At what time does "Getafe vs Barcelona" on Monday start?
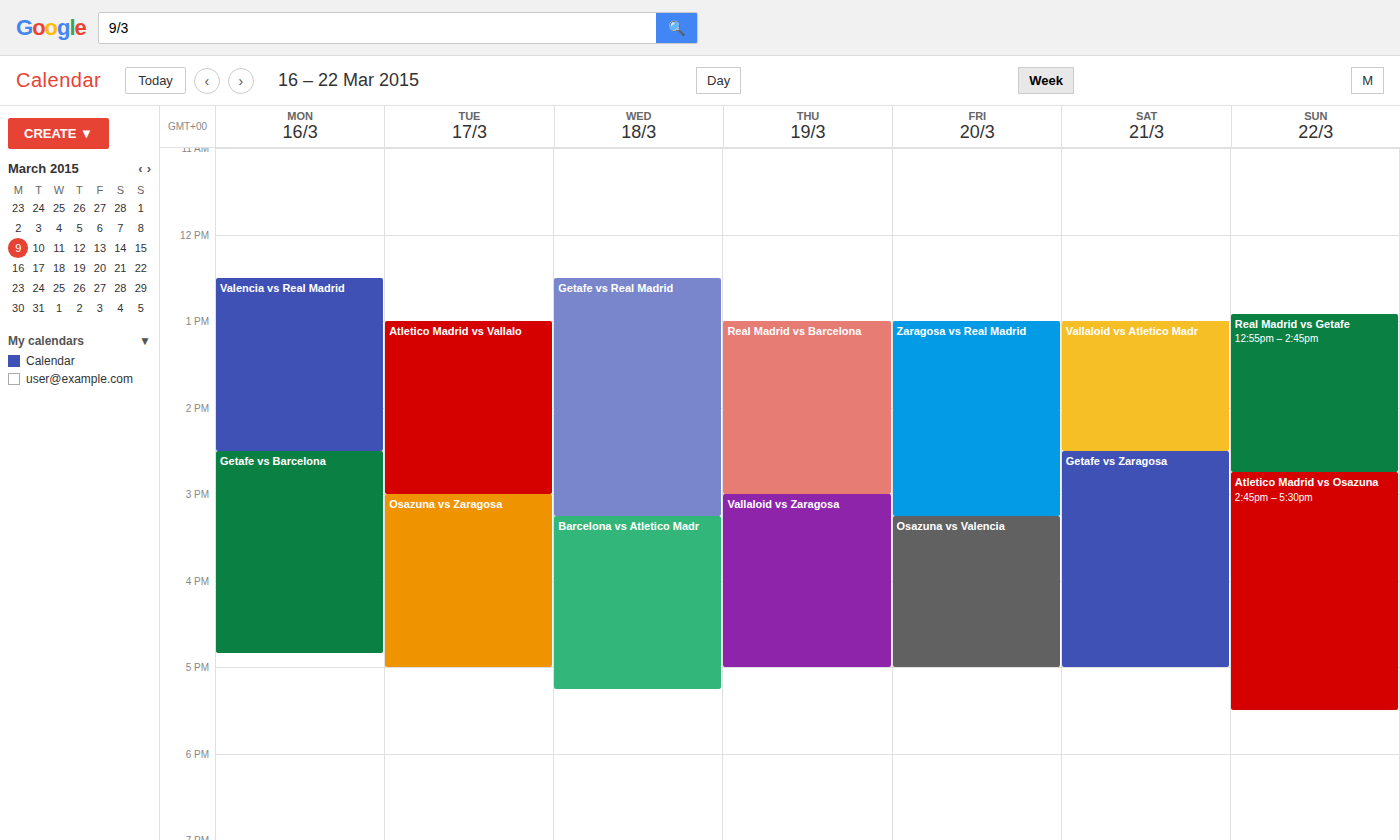
2:30 PM